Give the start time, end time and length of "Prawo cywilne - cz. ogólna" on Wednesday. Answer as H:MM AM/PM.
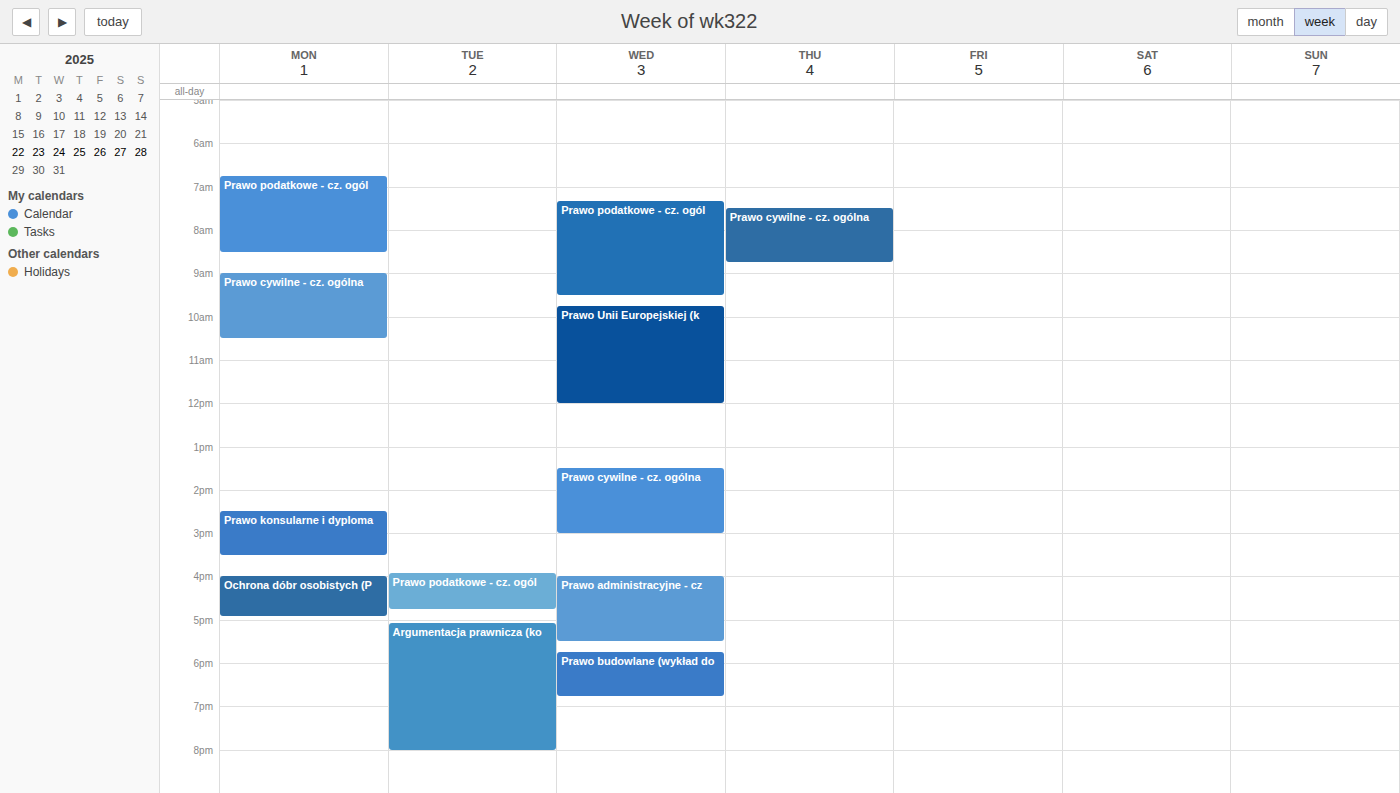
1:30 PM to 3:00 PM, 1 hour 30 minutes